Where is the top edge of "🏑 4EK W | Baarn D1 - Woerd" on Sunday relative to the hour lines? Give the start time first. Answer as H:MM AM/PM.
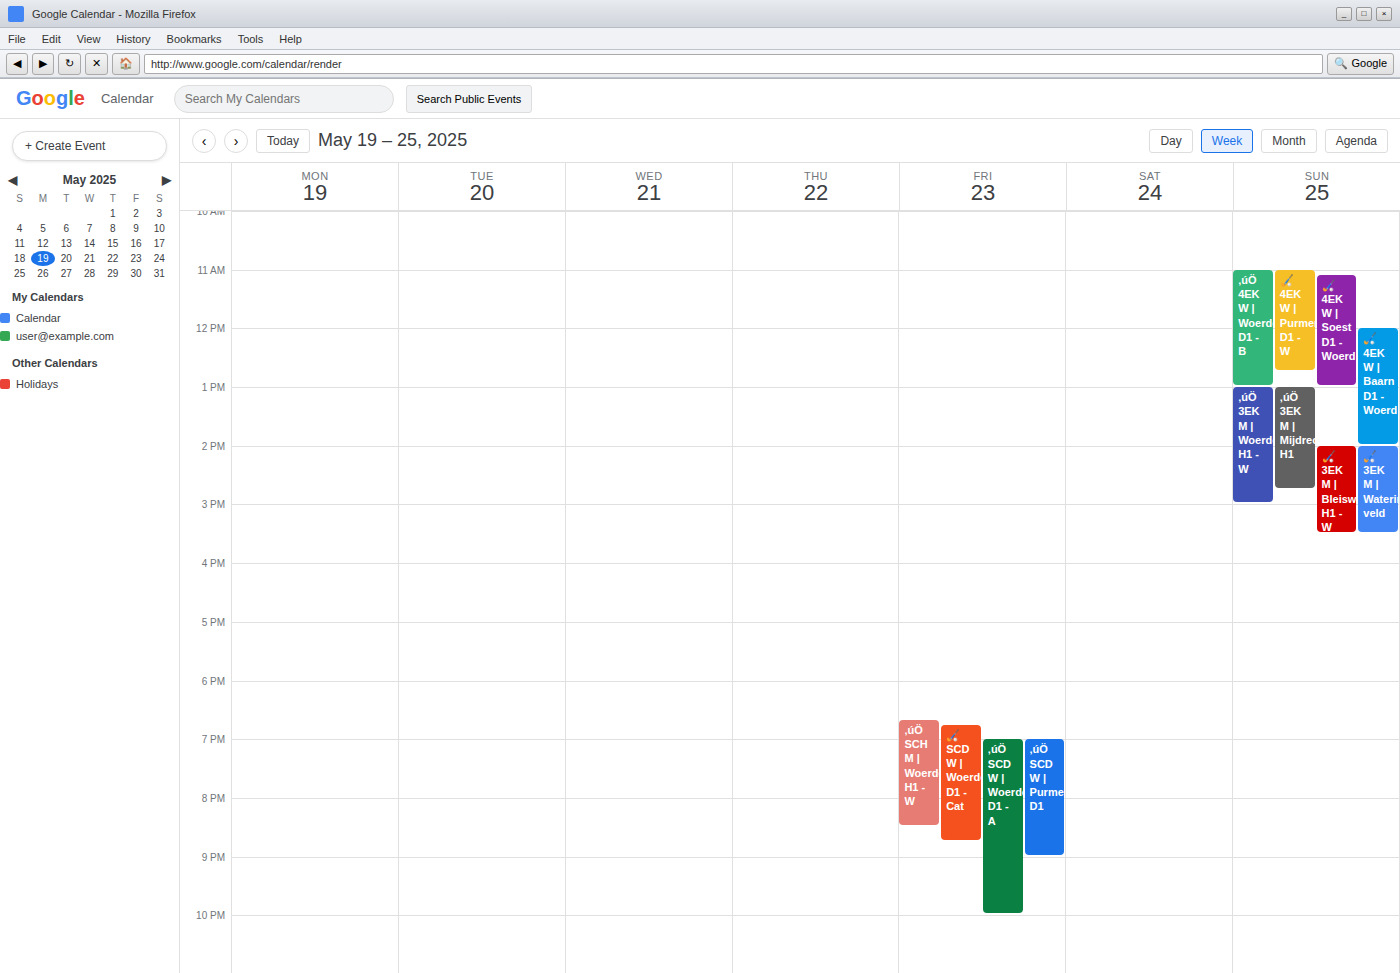
12:00 PM -- exactly on the 12 PM line.